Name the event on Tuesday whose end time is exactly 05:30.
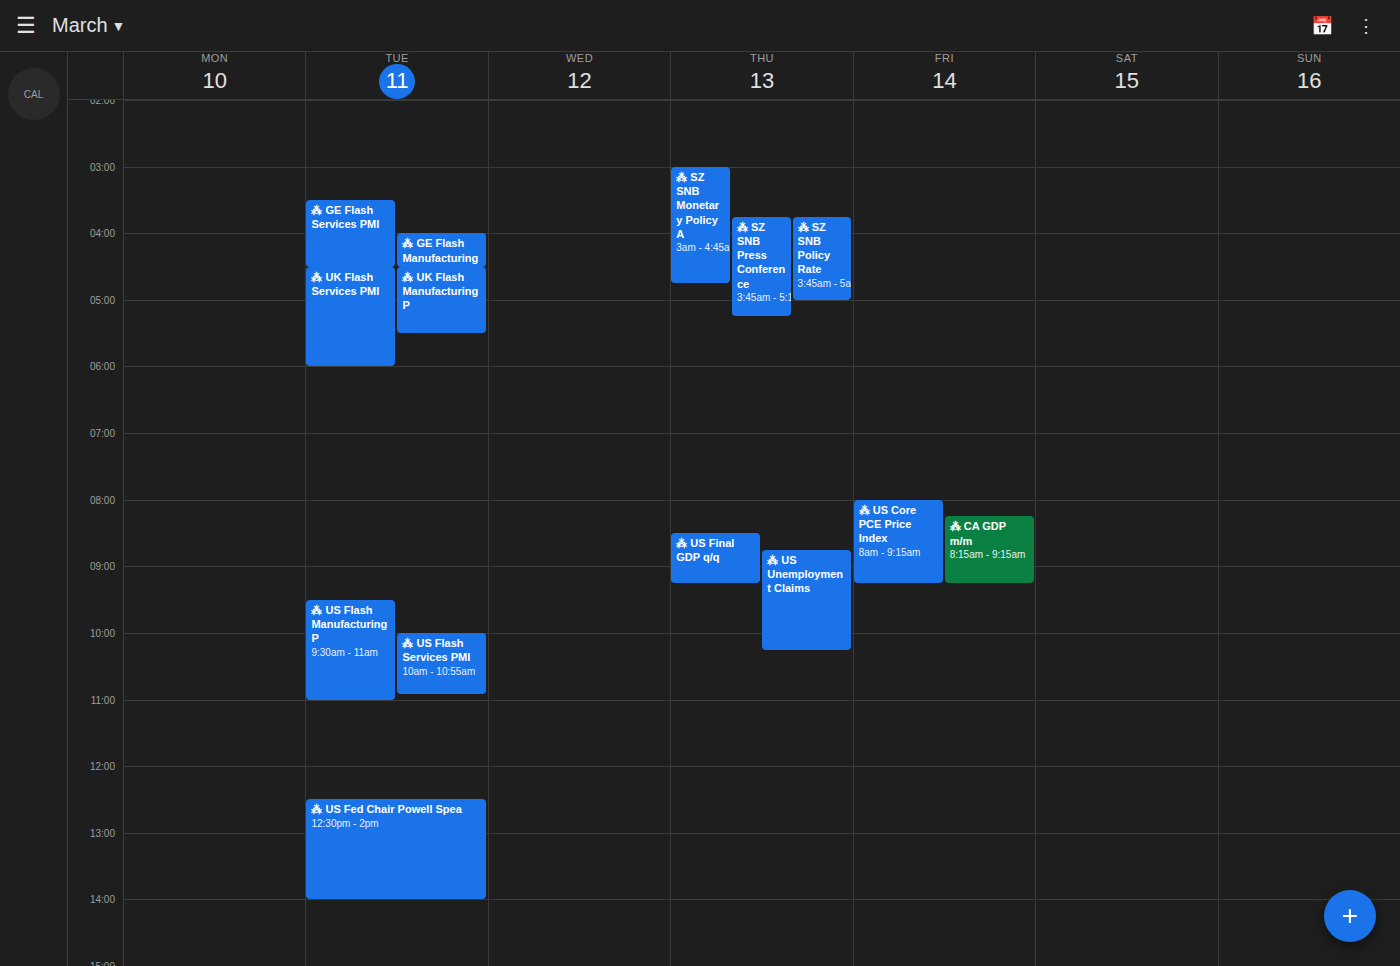
"⁂ UK Flash Manufacturing P"